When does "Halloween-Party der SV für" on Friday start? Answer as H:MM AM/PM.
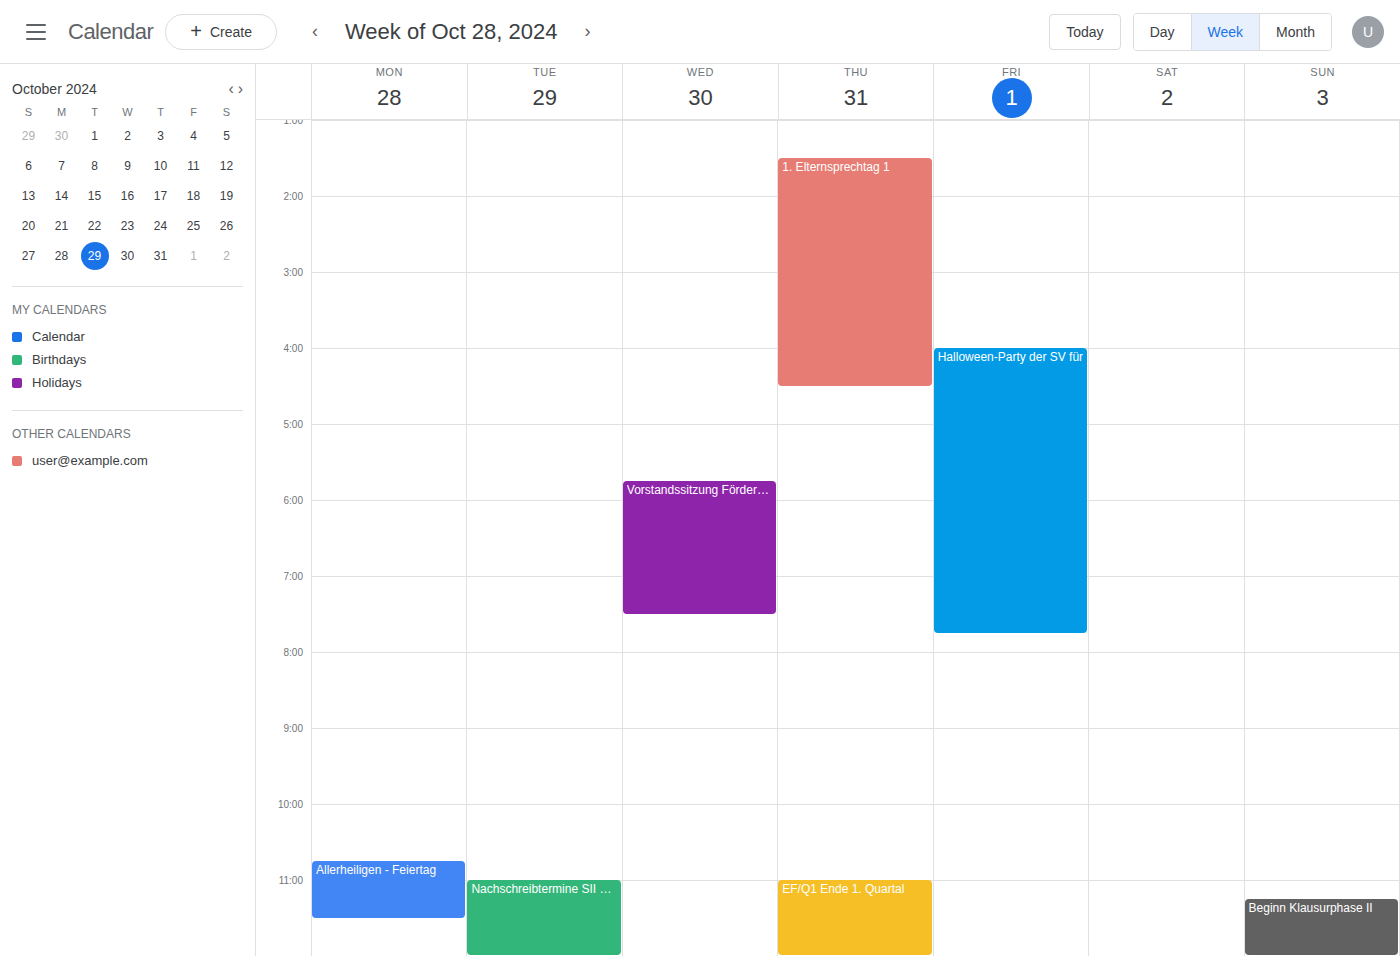
4:00 PM